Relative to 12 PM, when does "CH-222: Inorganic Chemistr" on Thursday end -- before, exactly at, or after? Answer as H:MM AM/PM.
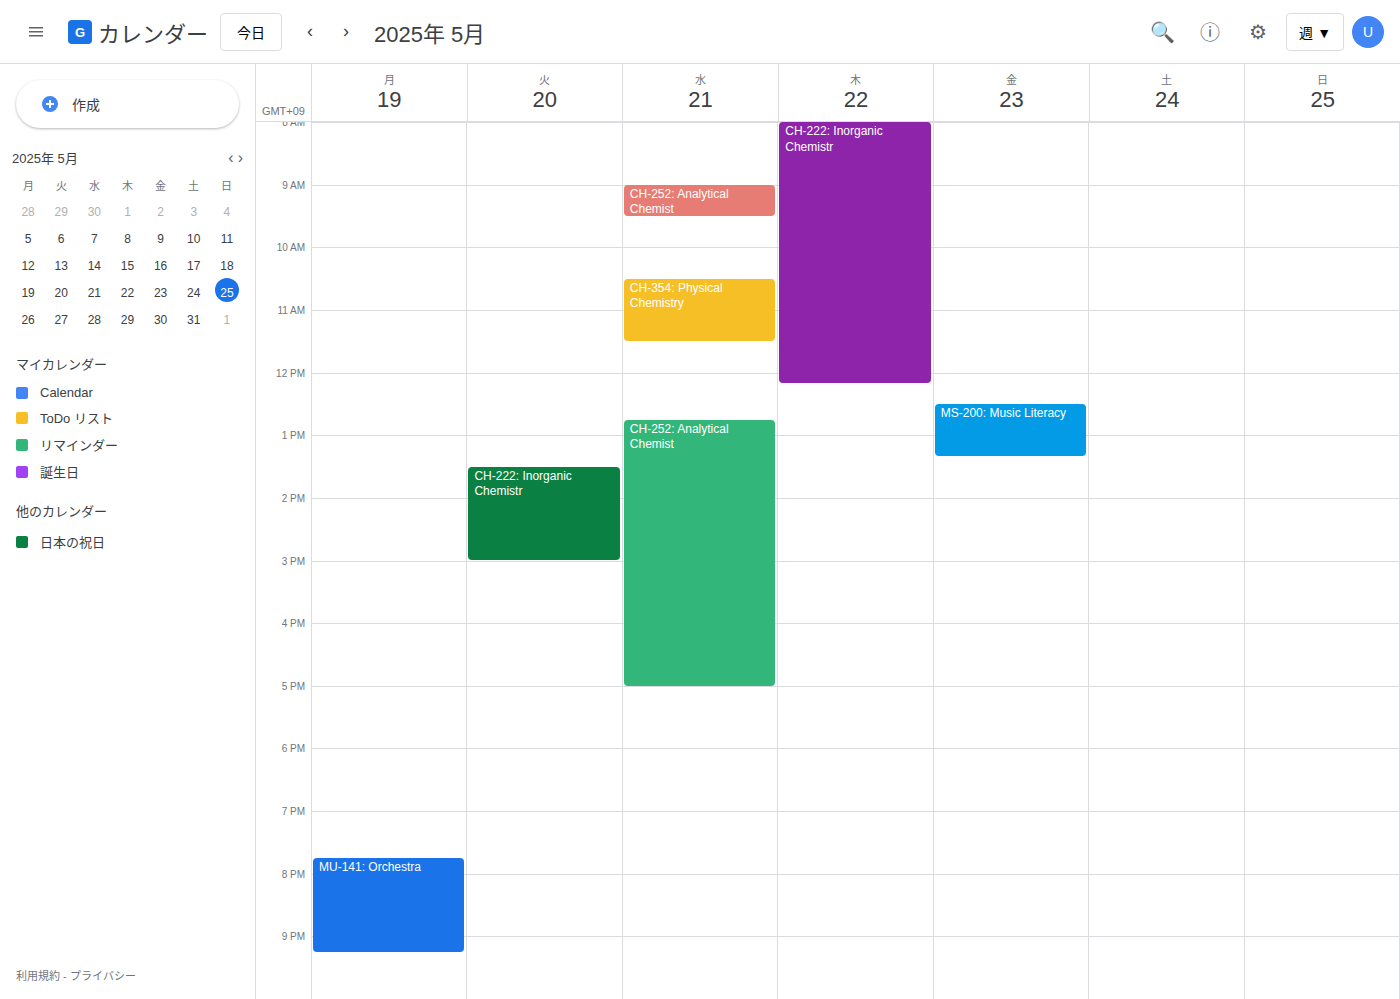
12:10 PM -- after 12 PM, 10 minutes below the 12 PM line.